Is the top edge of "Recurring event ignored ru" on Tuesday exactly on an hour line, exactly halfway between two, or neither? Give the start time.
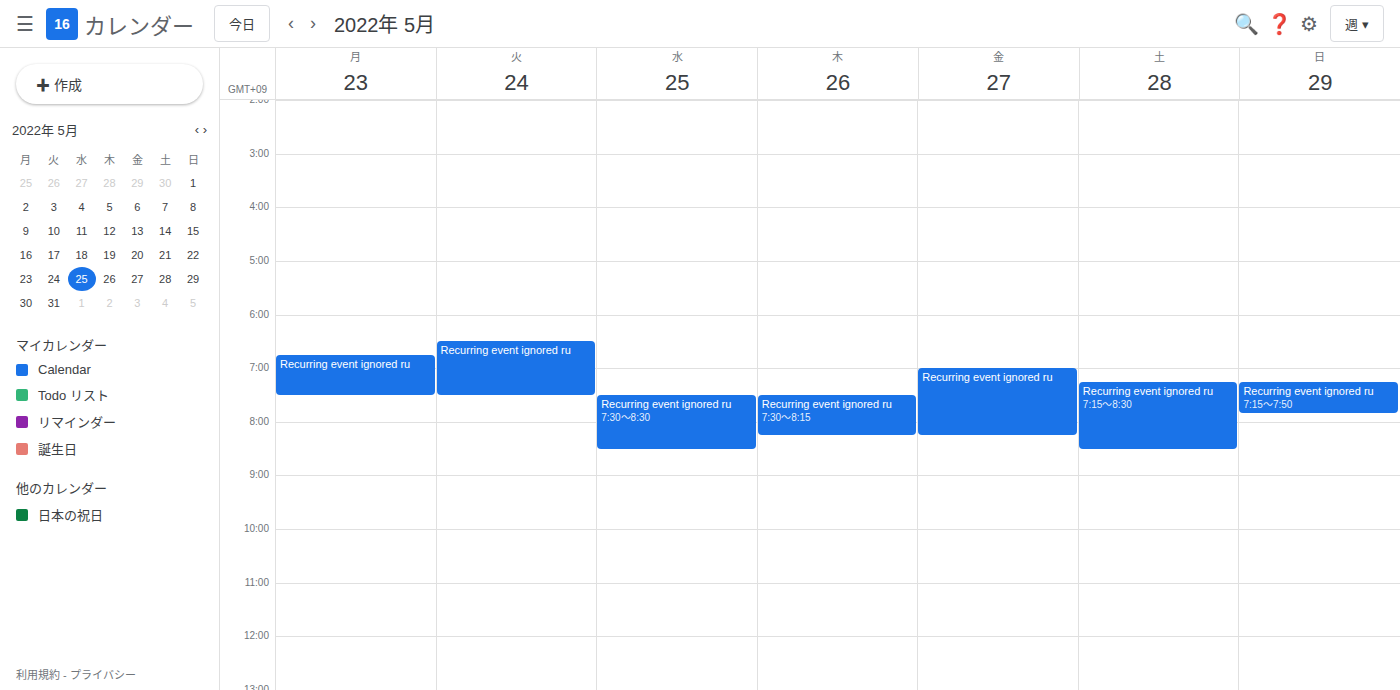
6:30 AM -- halfway between the 6 AM and 7 AM lines.